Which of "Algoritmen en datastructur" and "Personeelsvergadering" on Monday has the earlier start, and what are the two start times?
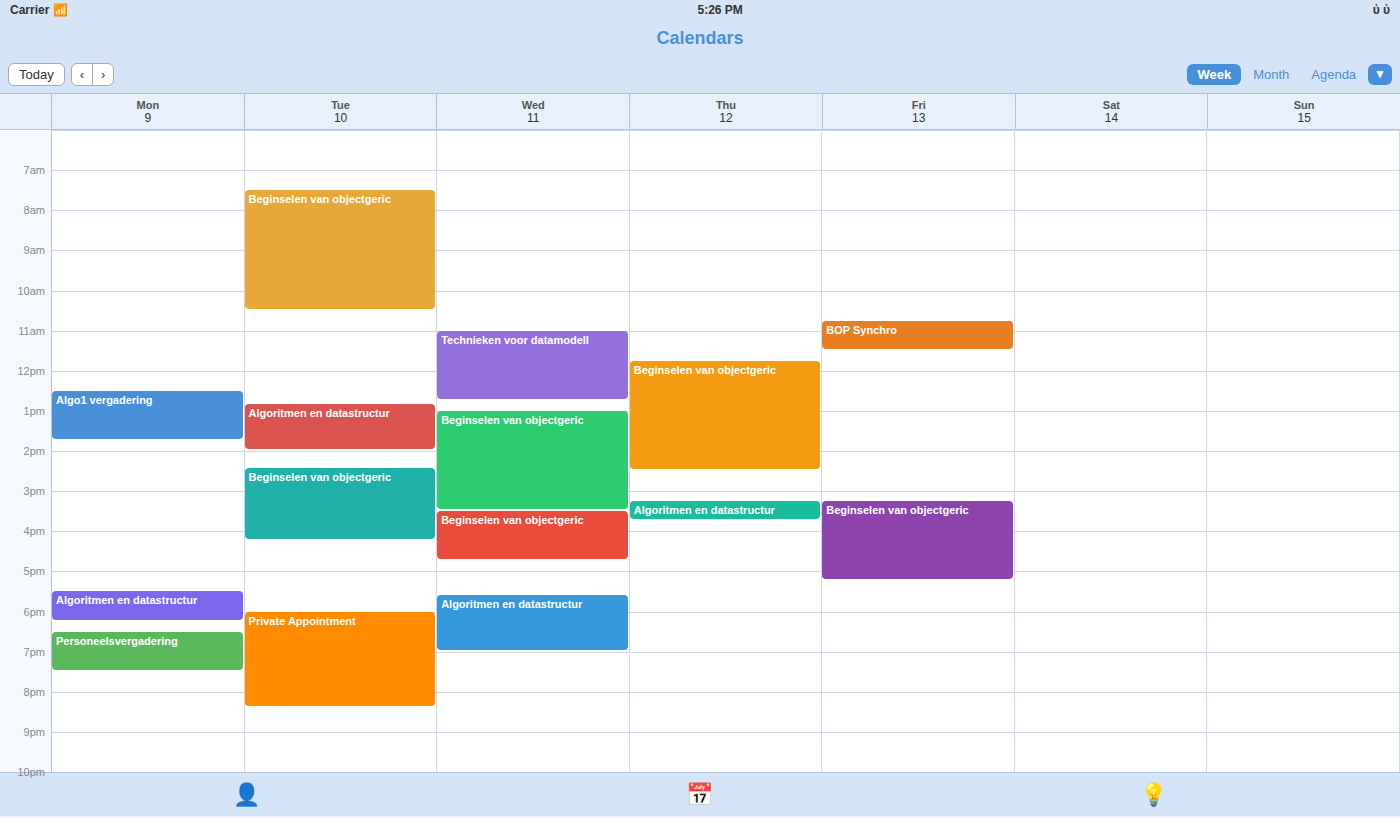
"Algoritmen en datastructur" 5:30 PM; "Personeelsvergadering" 6:30 PM.